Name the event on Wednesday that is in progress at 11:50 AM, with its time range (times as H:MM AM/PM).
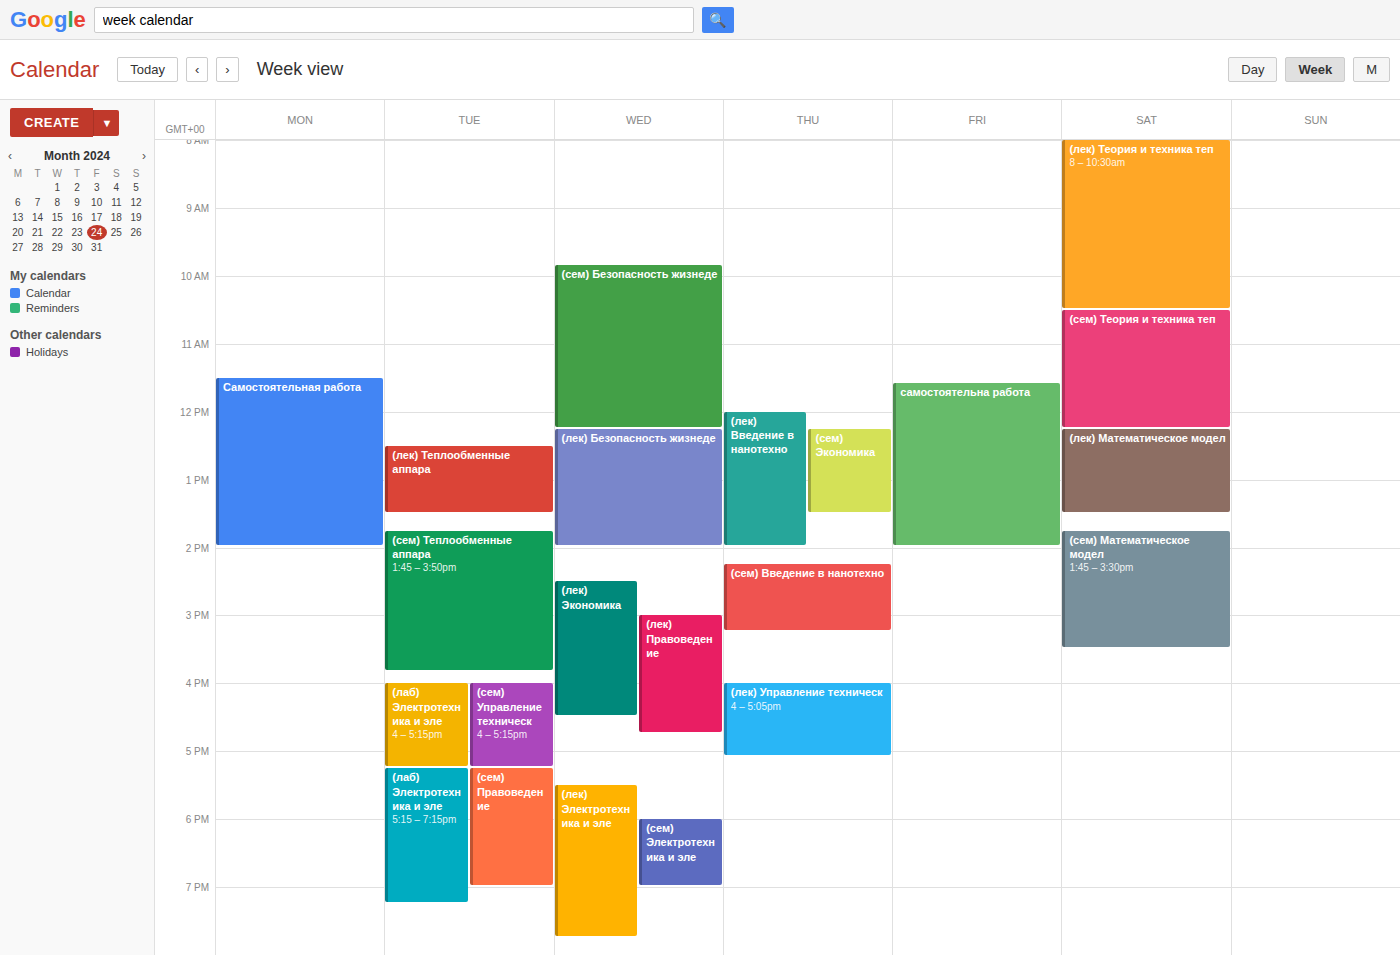
"(сем) Безопасность жизнеде", 9:50 AM to 12:15 PM